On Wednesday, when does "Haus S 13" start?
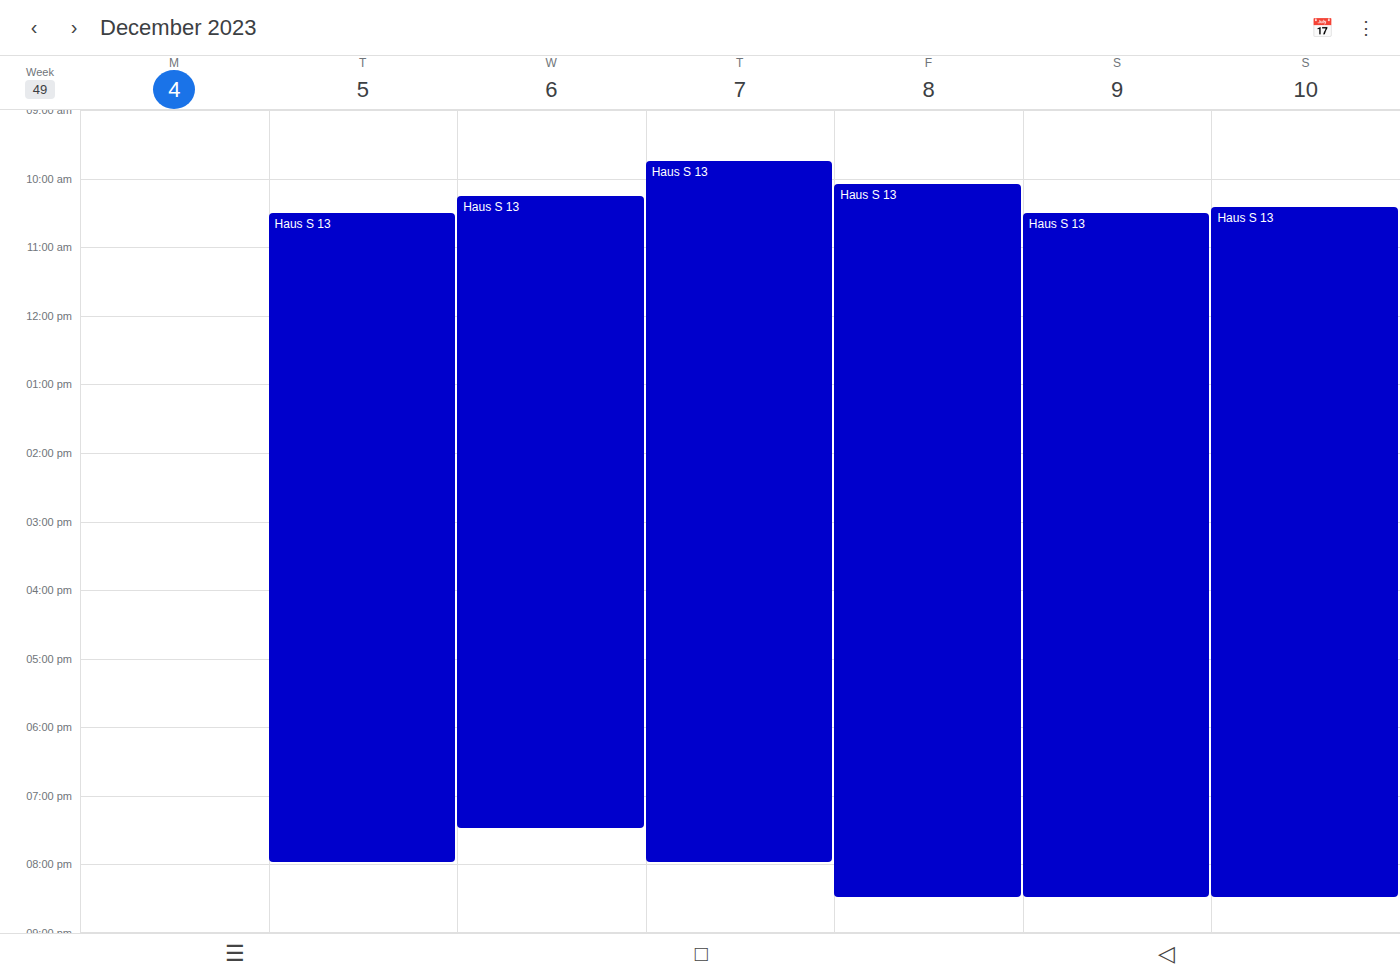
10:15 AM